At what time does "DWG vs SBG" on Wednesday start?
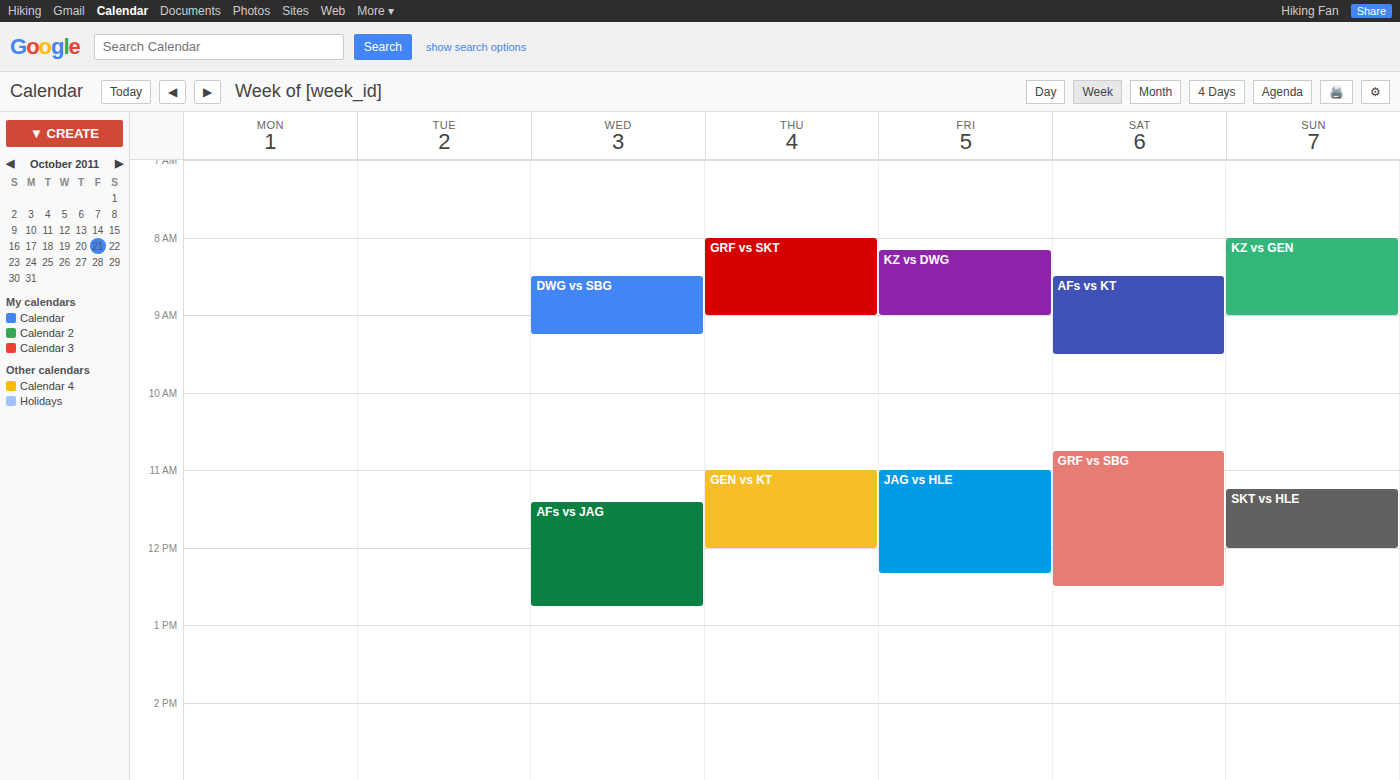
8:30 AM